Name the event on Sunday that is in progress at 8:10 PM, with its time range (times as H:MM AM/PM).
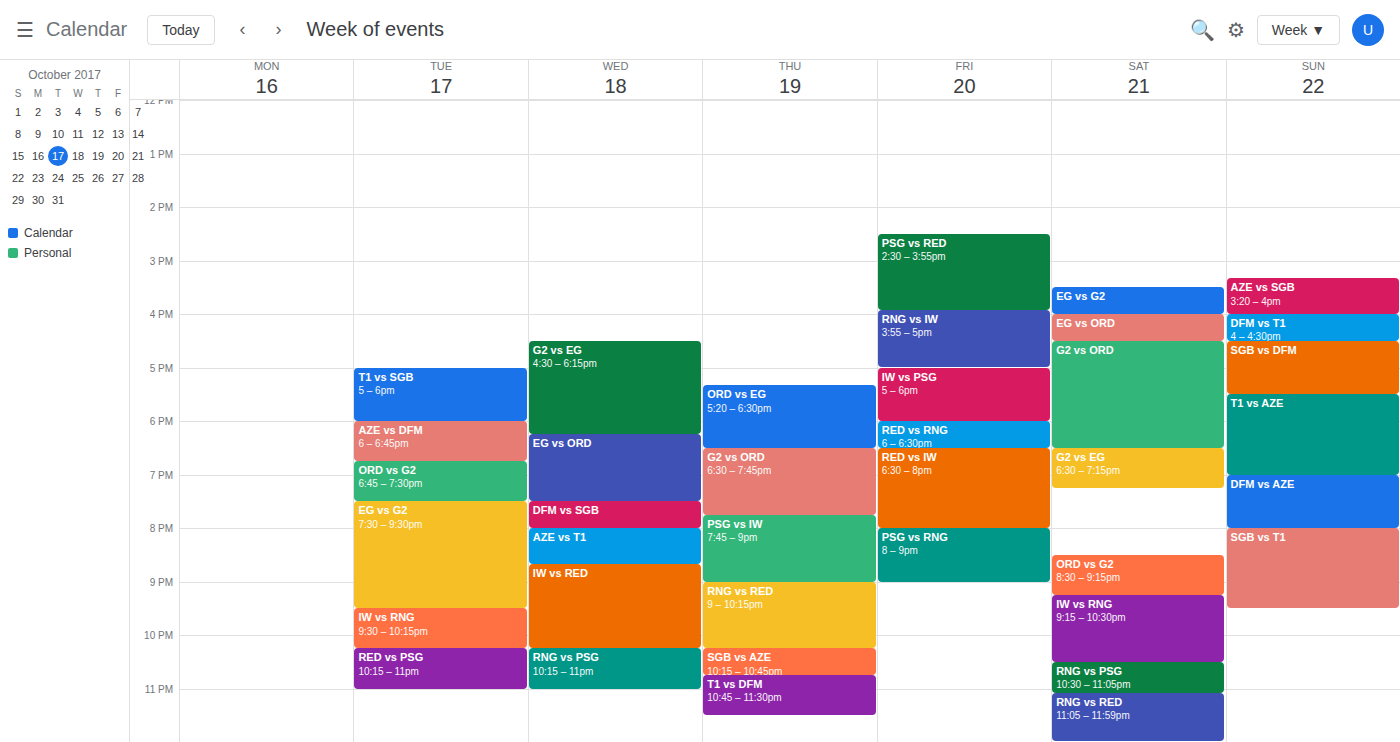
"SGB vs T1", 8:00 PM to 9:30 PM